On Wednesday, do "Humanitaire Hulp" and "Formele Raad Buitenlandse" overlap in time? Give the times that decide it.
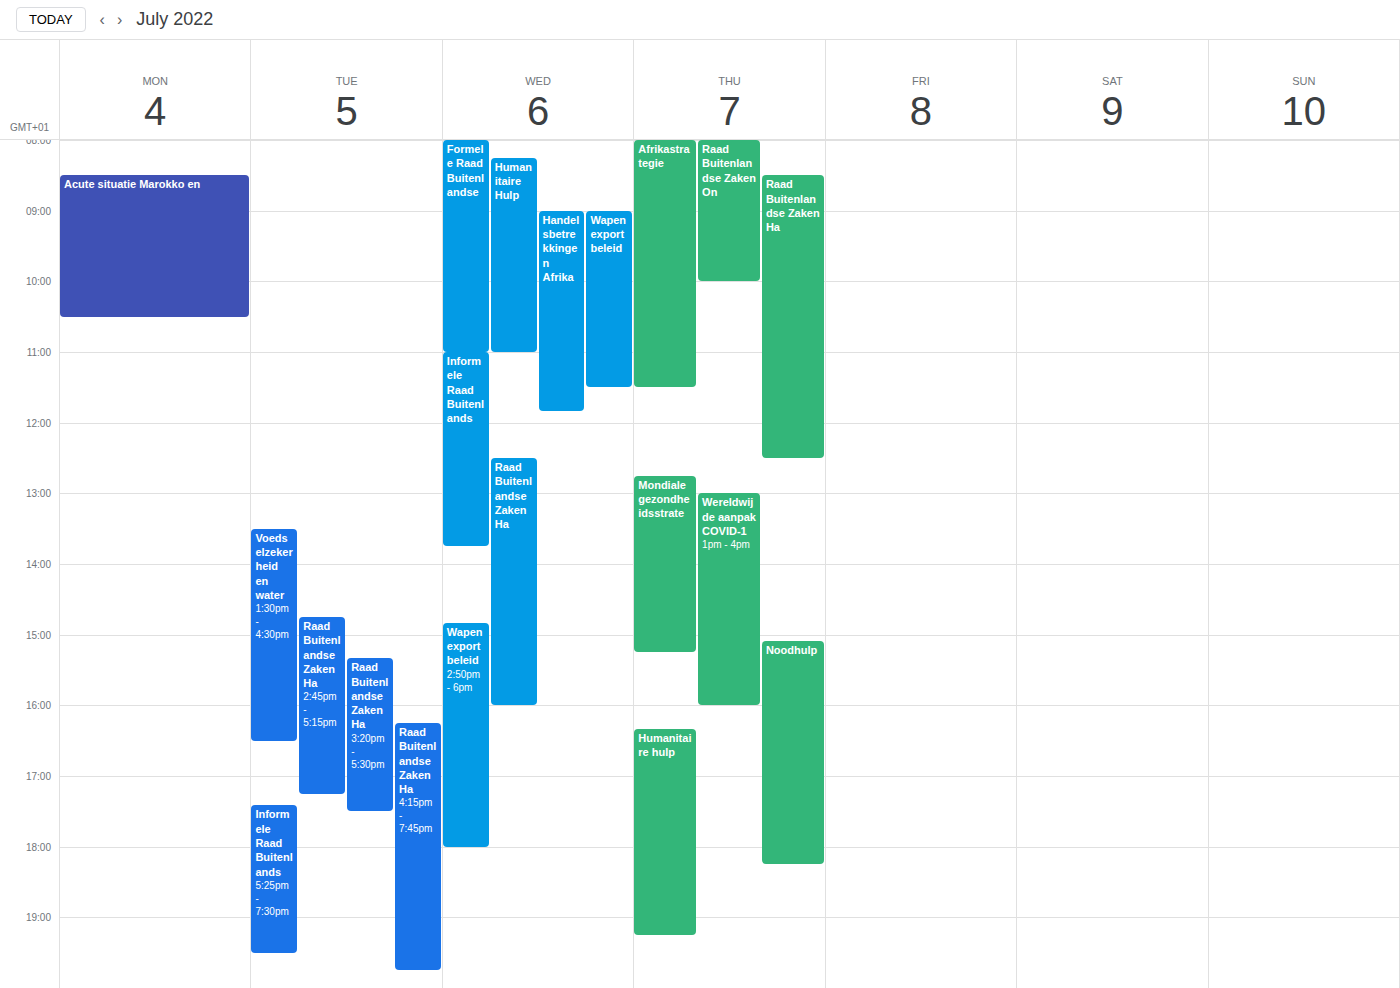
"Humanitaire Hulp" starts at 8:15 AM, before "Formele Raad Buitenlandse" ends at 11:00 AM -- they overlap.